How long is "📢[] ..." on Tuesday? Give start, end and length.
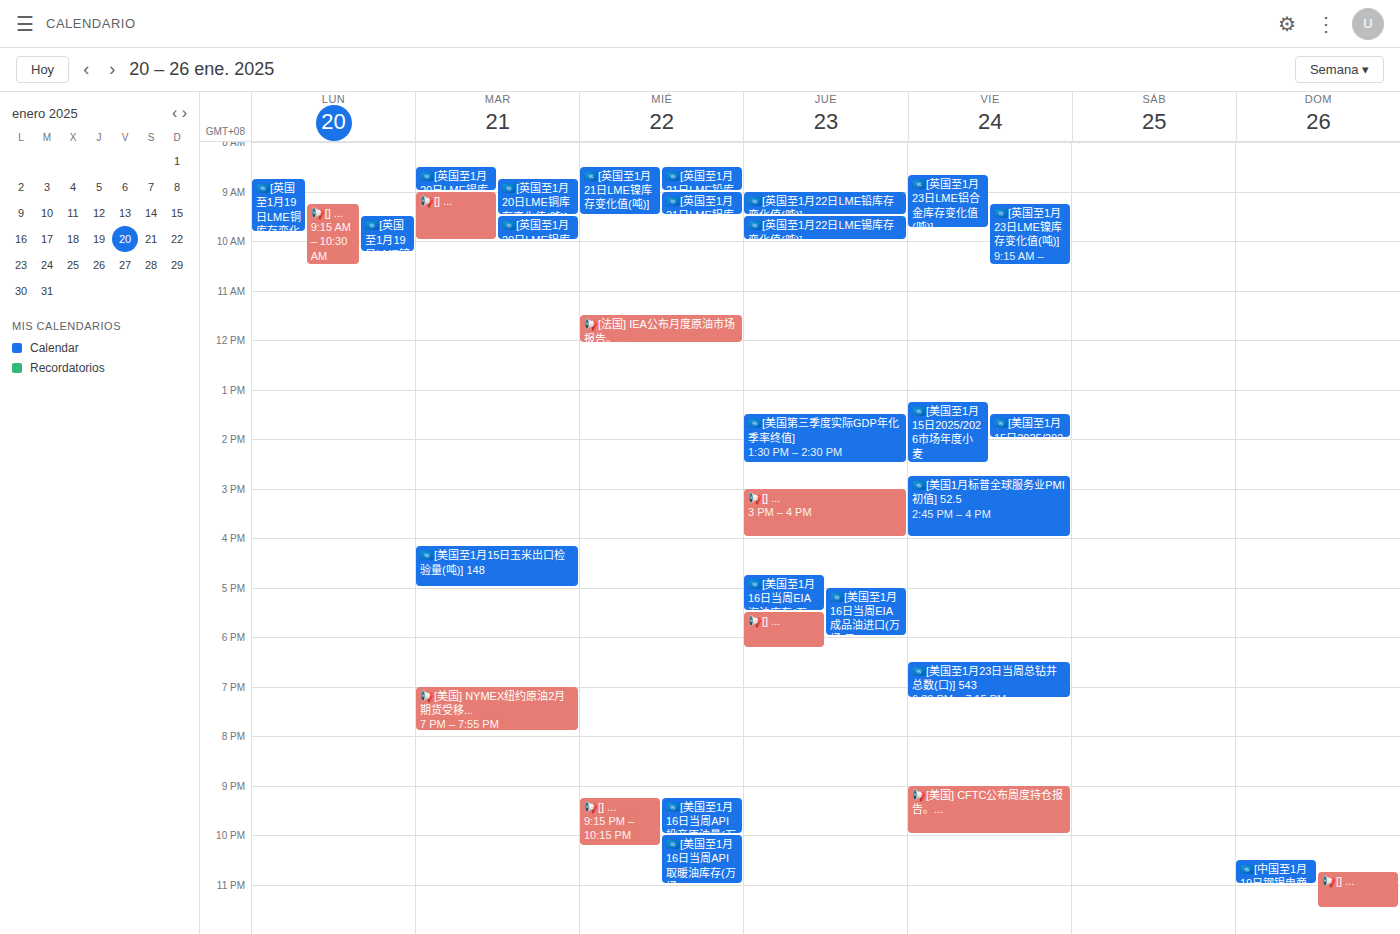
9:00 AM to 10:00 AM, 1 hour